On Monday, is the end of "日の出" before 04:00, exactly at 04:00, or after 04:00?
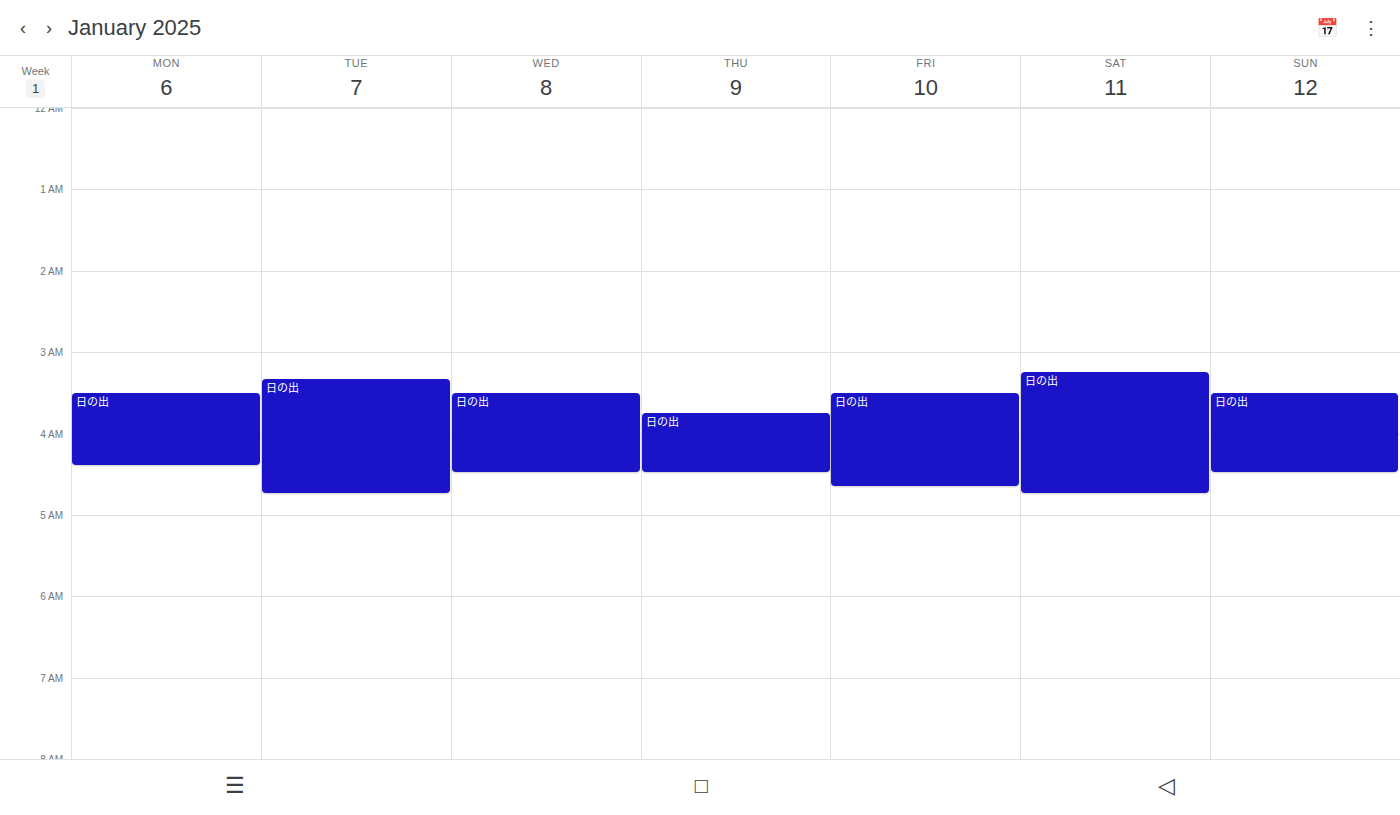
04:25 -- after 04:00, 25 minutes below the 04:00 line.